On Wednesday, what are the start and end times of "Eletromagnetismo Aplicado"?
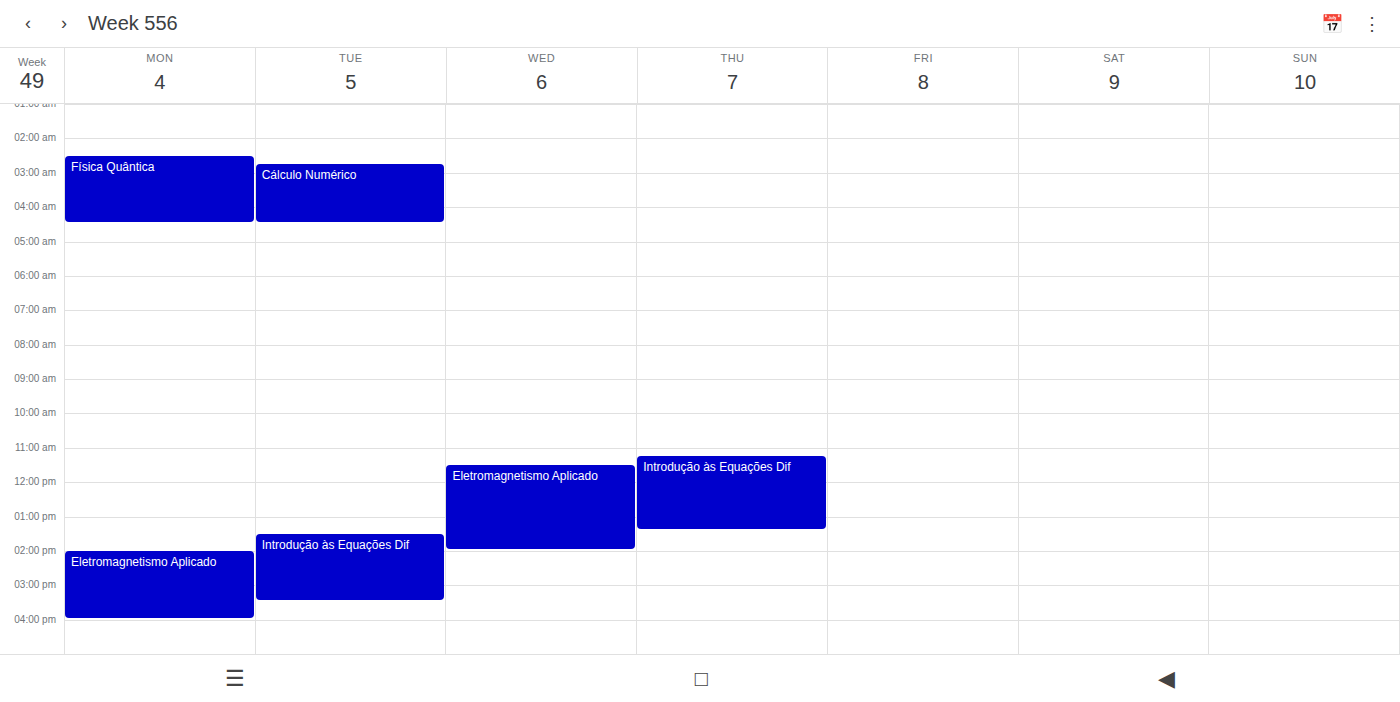
11:30 AM to 2:00 PM